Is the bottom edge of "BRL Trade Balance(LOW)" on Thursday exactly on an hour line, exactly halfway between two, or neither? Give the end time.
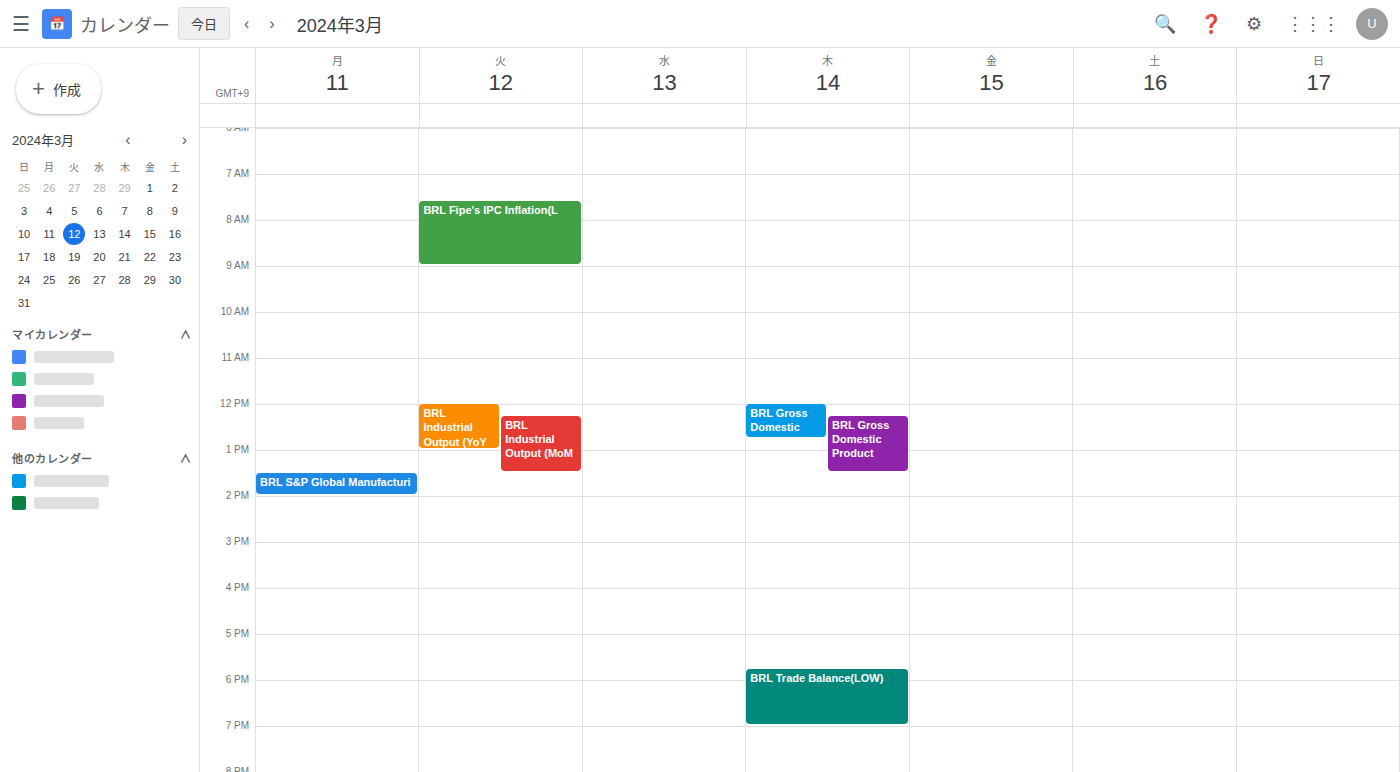
7:00 PM -- exactly on the 7 PM line.